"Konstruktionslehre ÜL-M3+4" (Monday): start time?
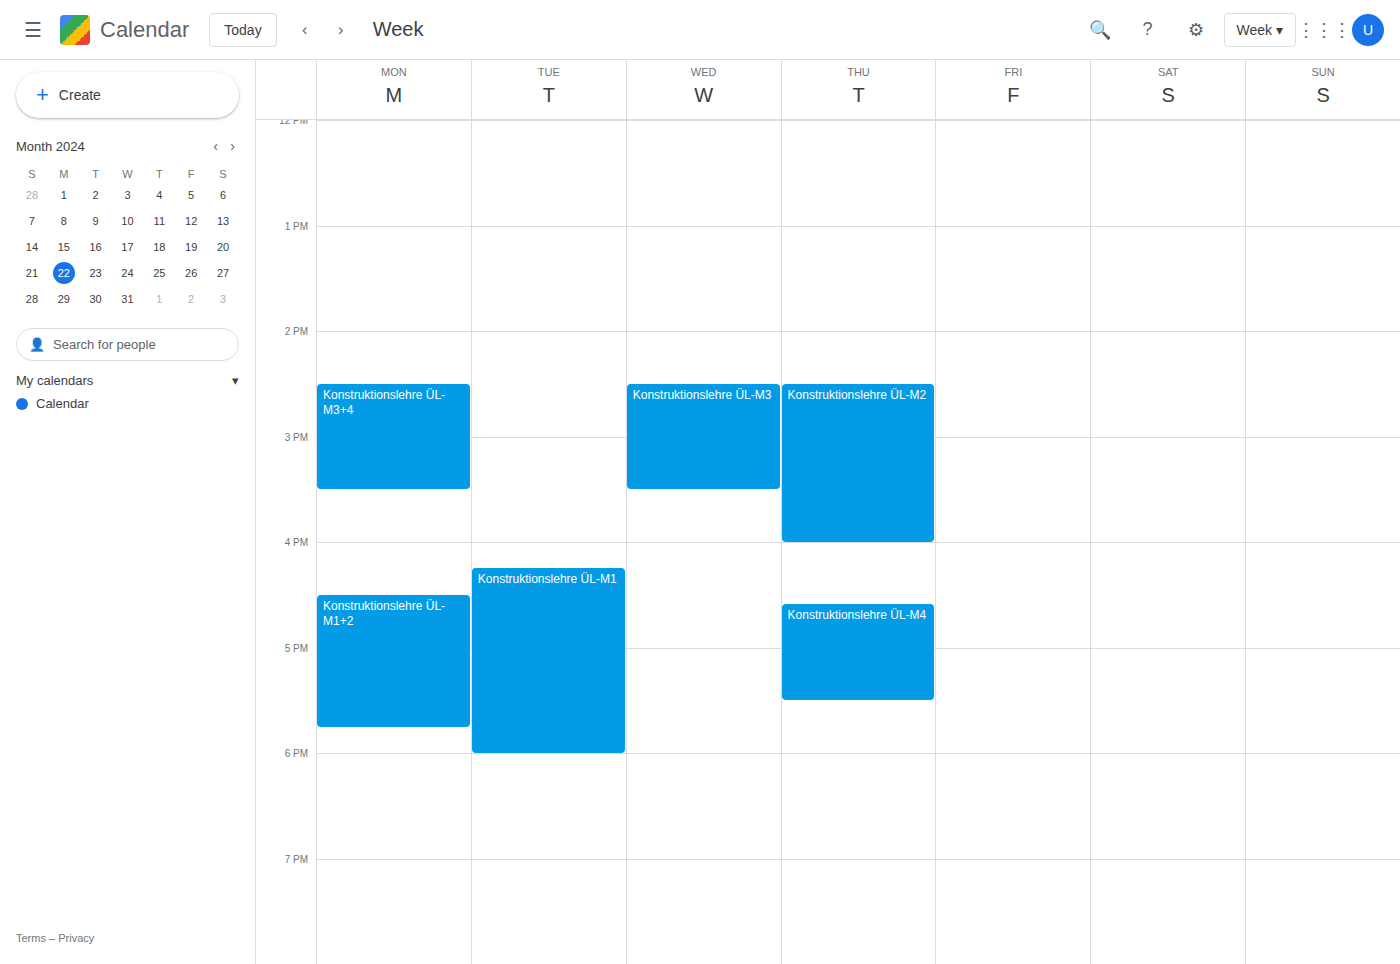
2:30 PM